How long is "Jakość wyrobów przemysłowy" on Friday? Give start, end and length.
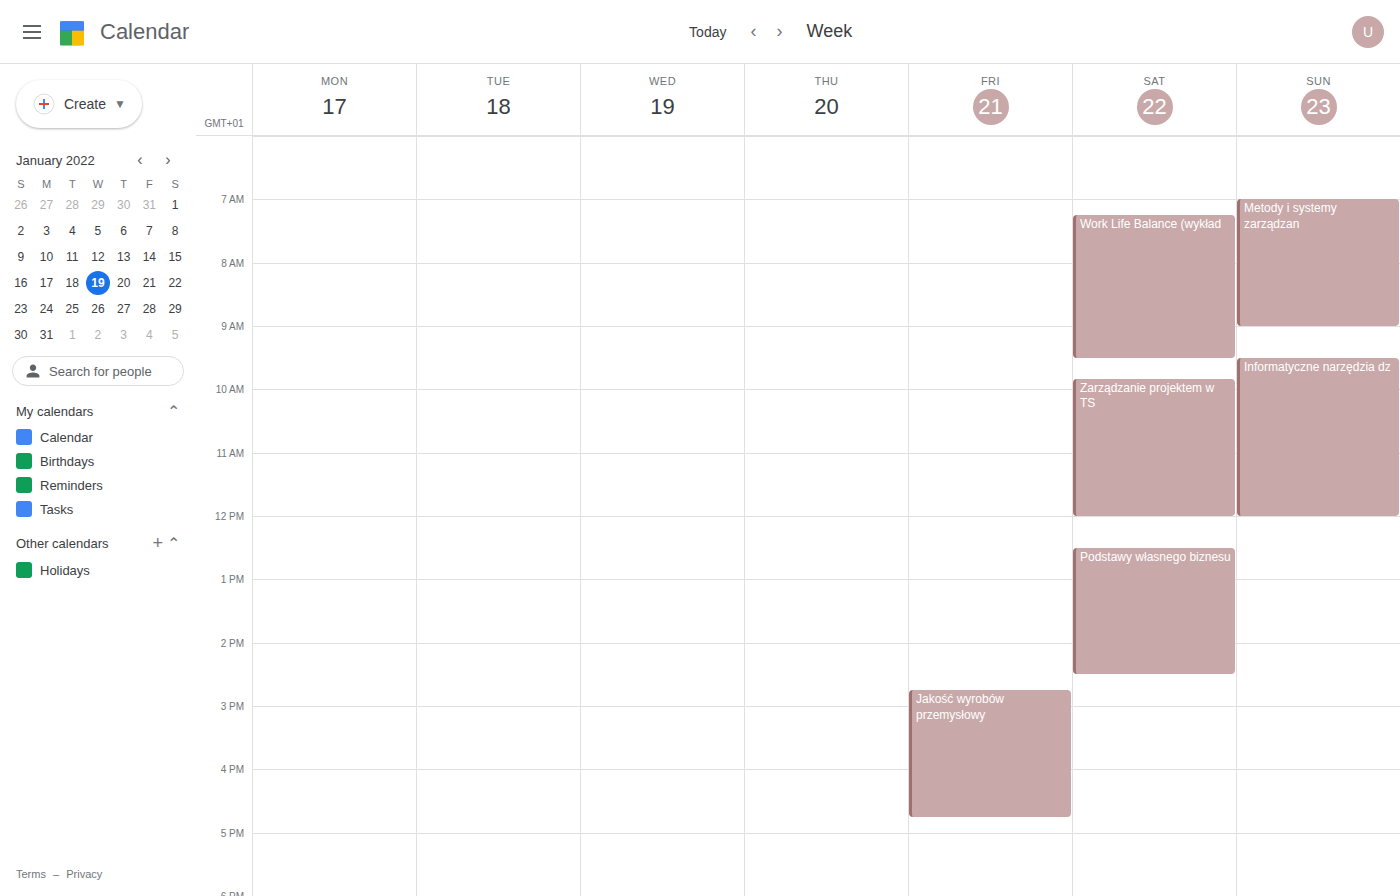
14:45 to 16:45, 2 hours